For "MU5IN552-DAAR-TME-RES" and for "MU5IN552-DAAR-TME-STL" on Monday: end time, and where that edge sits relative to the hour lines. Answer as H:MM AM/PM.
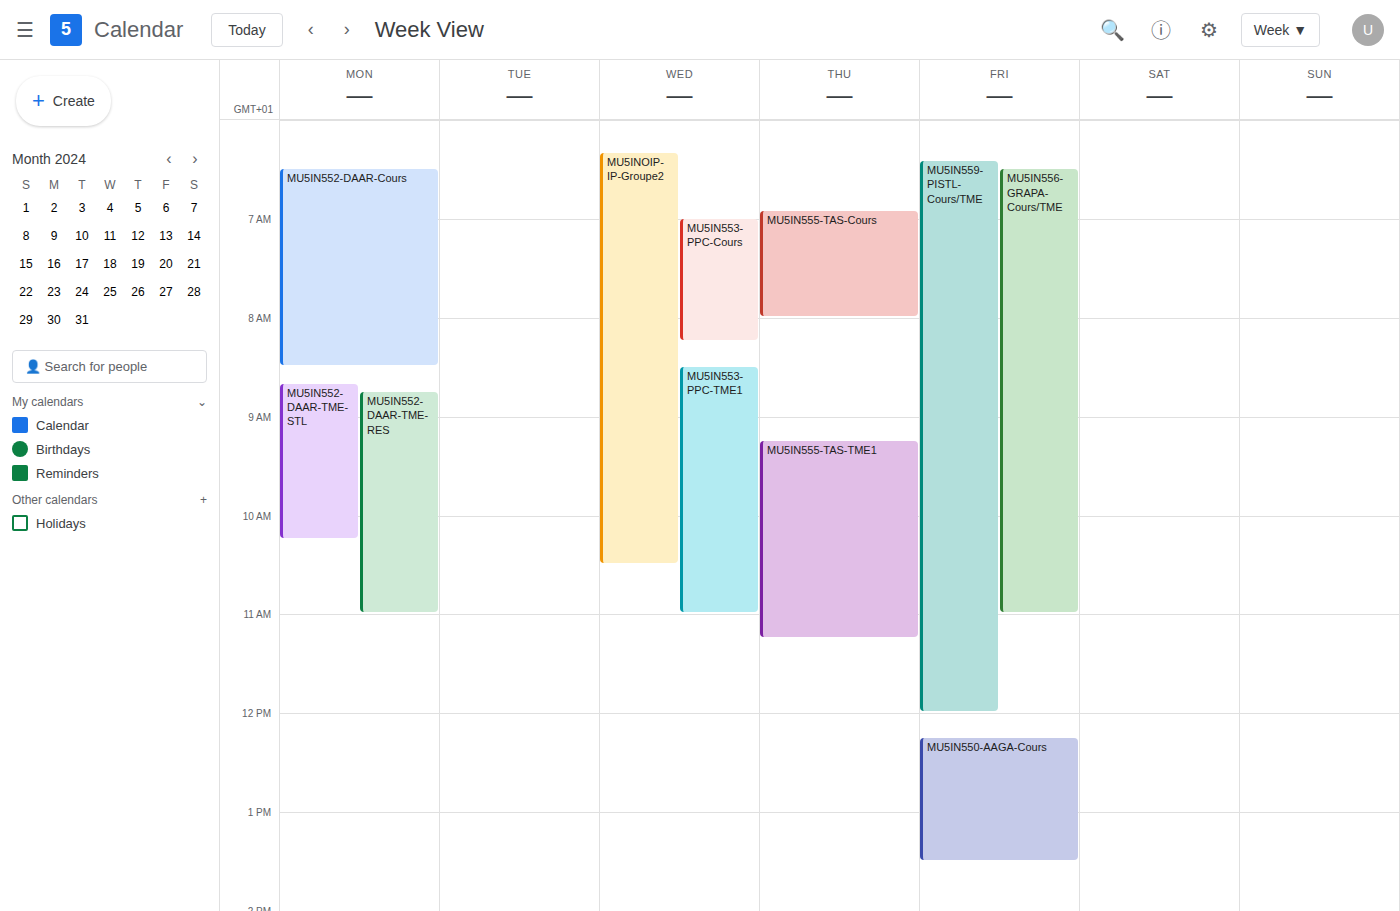
"MU5IN552-DAAR-TME-RES": 11:00 AM, exactly on the 11 AM line. "MU5IN552-DAAR-TME-STL": 10:15 AM, neither: a quarter of the way from the 10 AM line to the 11 AM line.